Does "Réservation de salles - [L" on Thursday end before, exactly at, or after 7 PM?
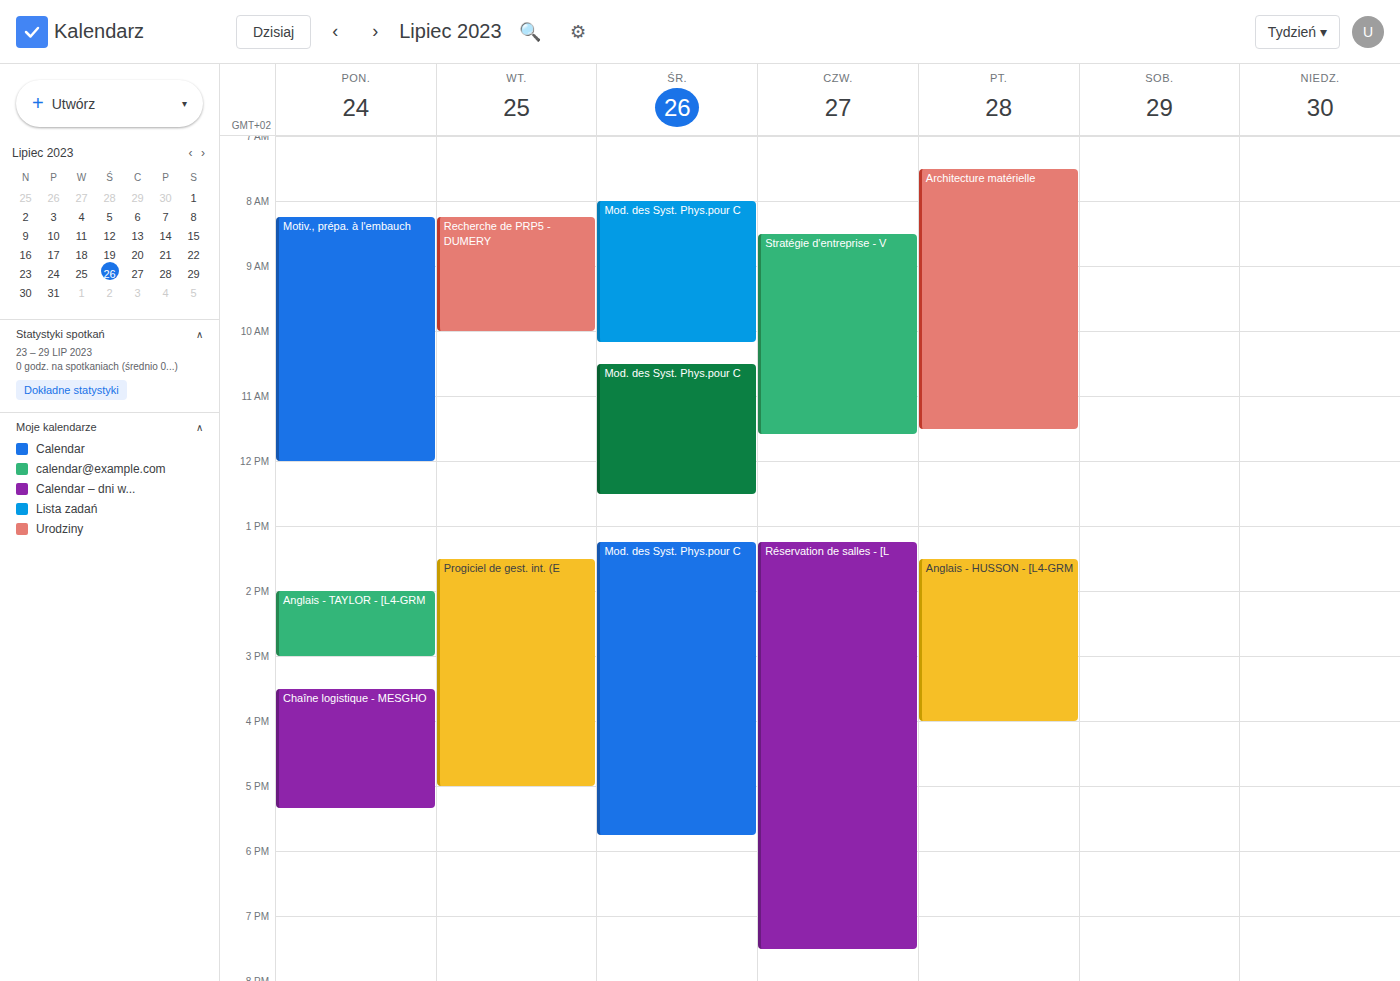
7:30 PM -- after 7 PM, 30 minutes below the 7 PM line.